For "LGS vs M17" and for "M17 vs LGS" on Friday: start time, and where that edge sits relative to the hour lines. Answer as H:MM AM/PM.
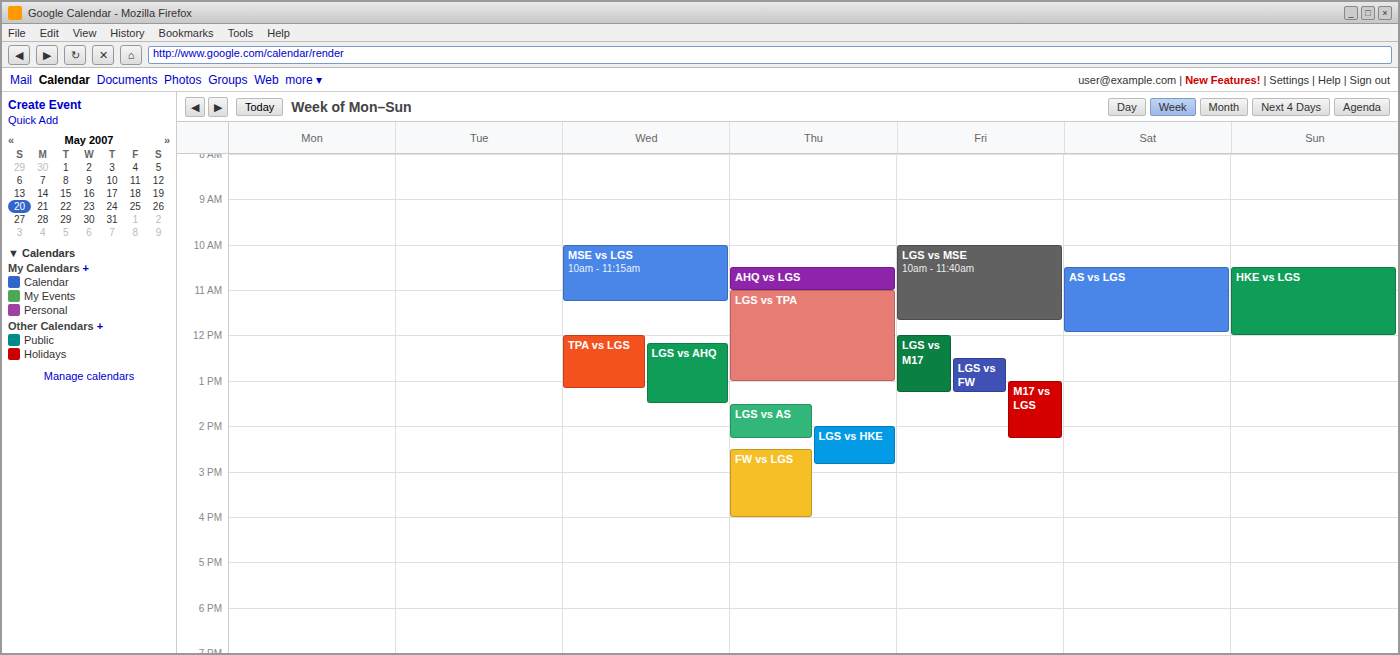
"LGS vs M17": 12:00 PM, exactly on the 12 PM line. "M17 vs LGS": 1:00 PM, exactly on the 1 PM line.